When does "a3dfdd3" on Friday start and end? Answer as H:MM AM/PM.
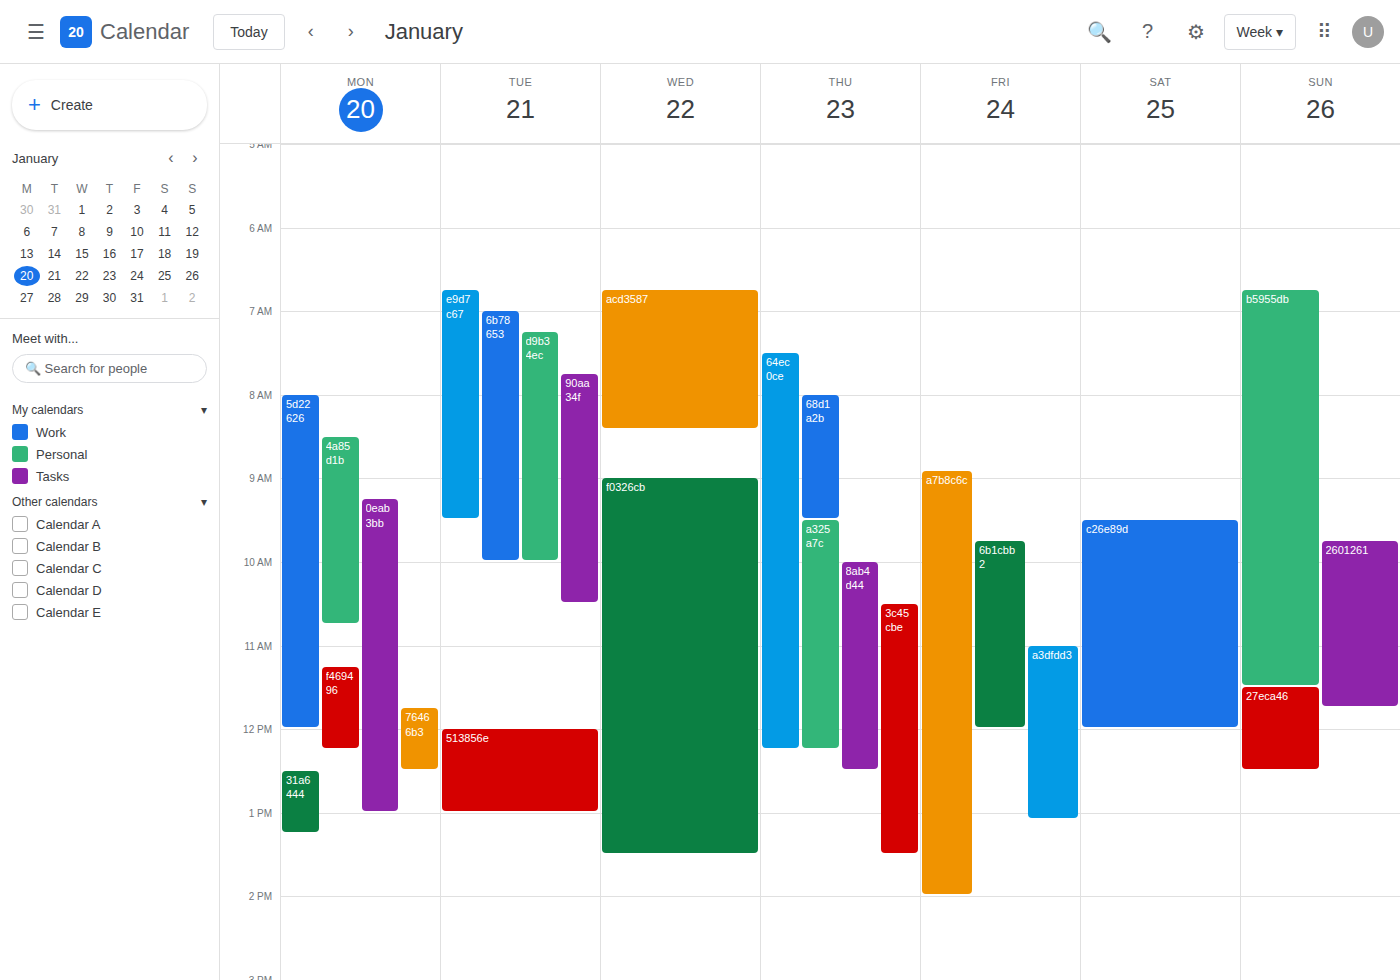
11:00 AM to 1:05 PM